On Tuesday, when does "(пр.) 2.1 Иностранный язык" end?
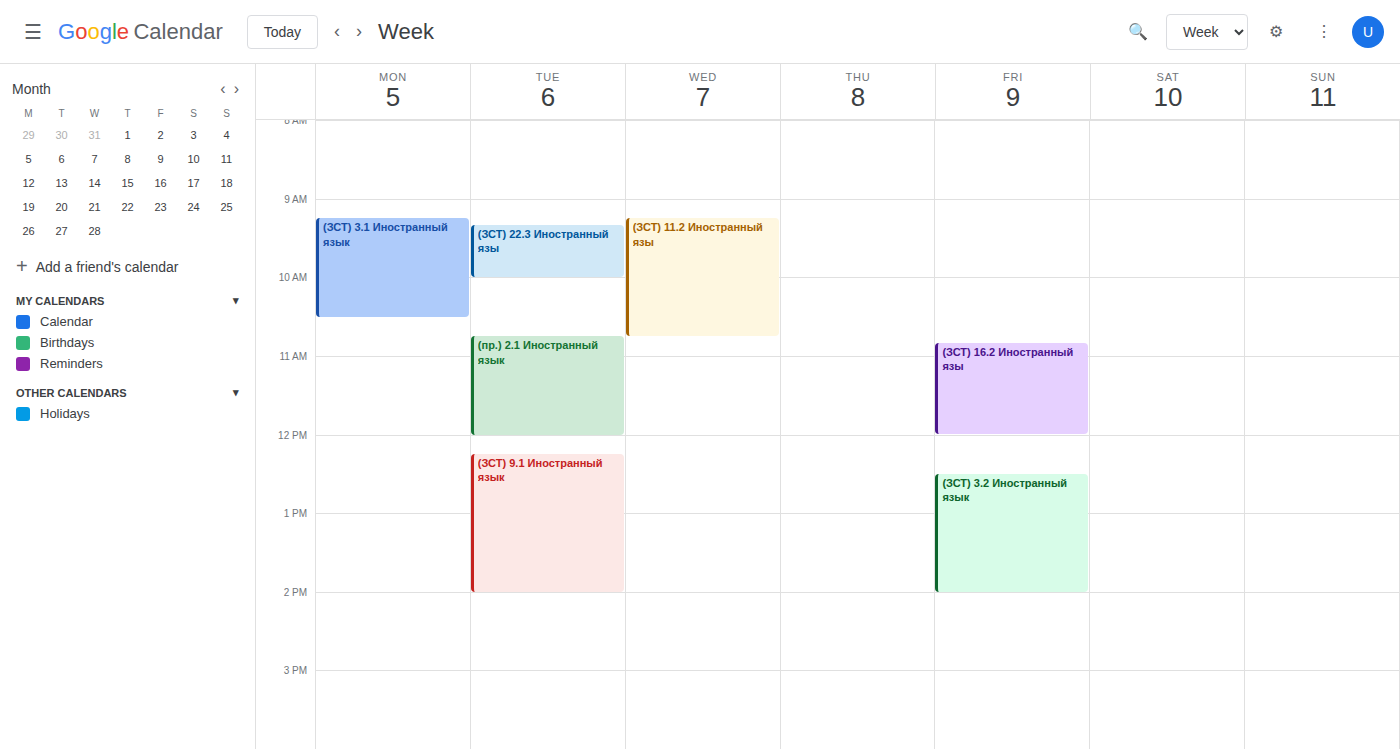
12:00